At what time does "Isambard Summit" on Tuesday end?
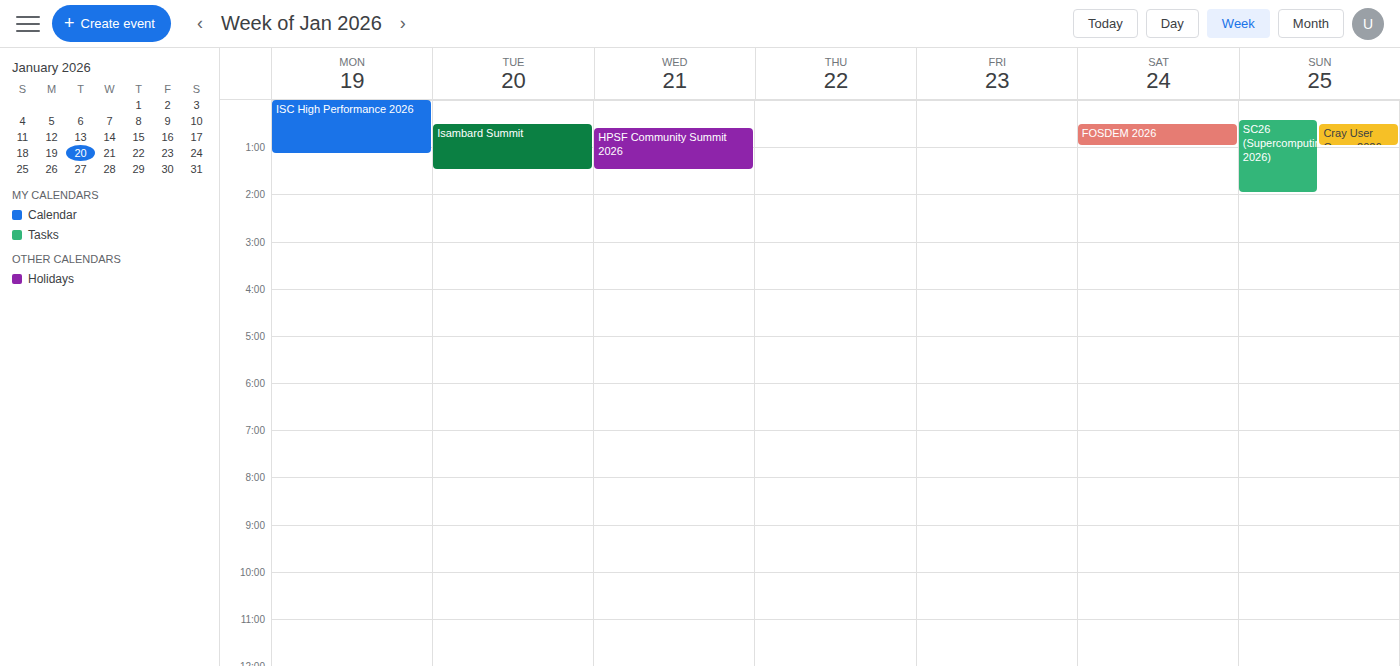
01:30